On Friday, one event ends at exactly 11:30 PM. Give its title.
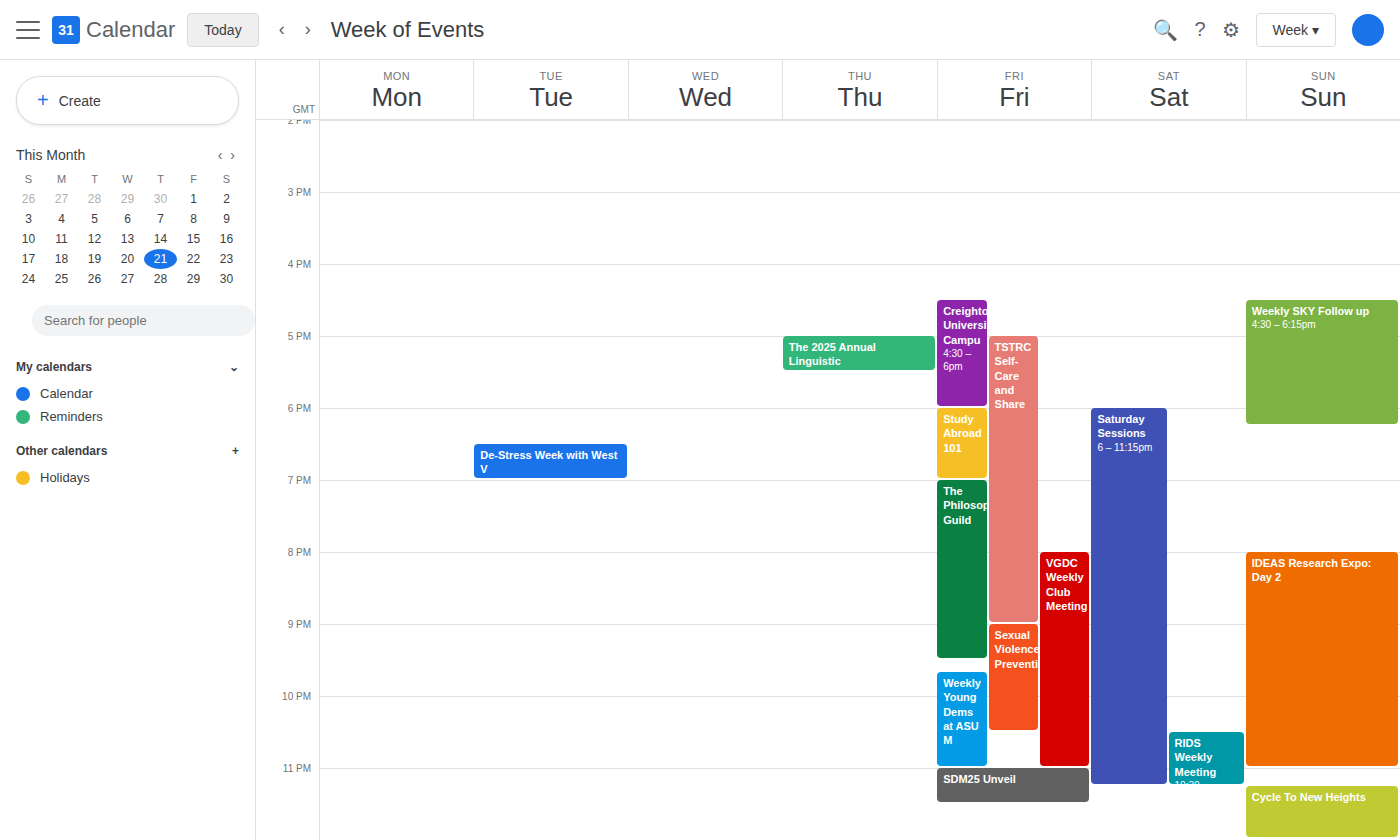
"SDM25 Unveil"